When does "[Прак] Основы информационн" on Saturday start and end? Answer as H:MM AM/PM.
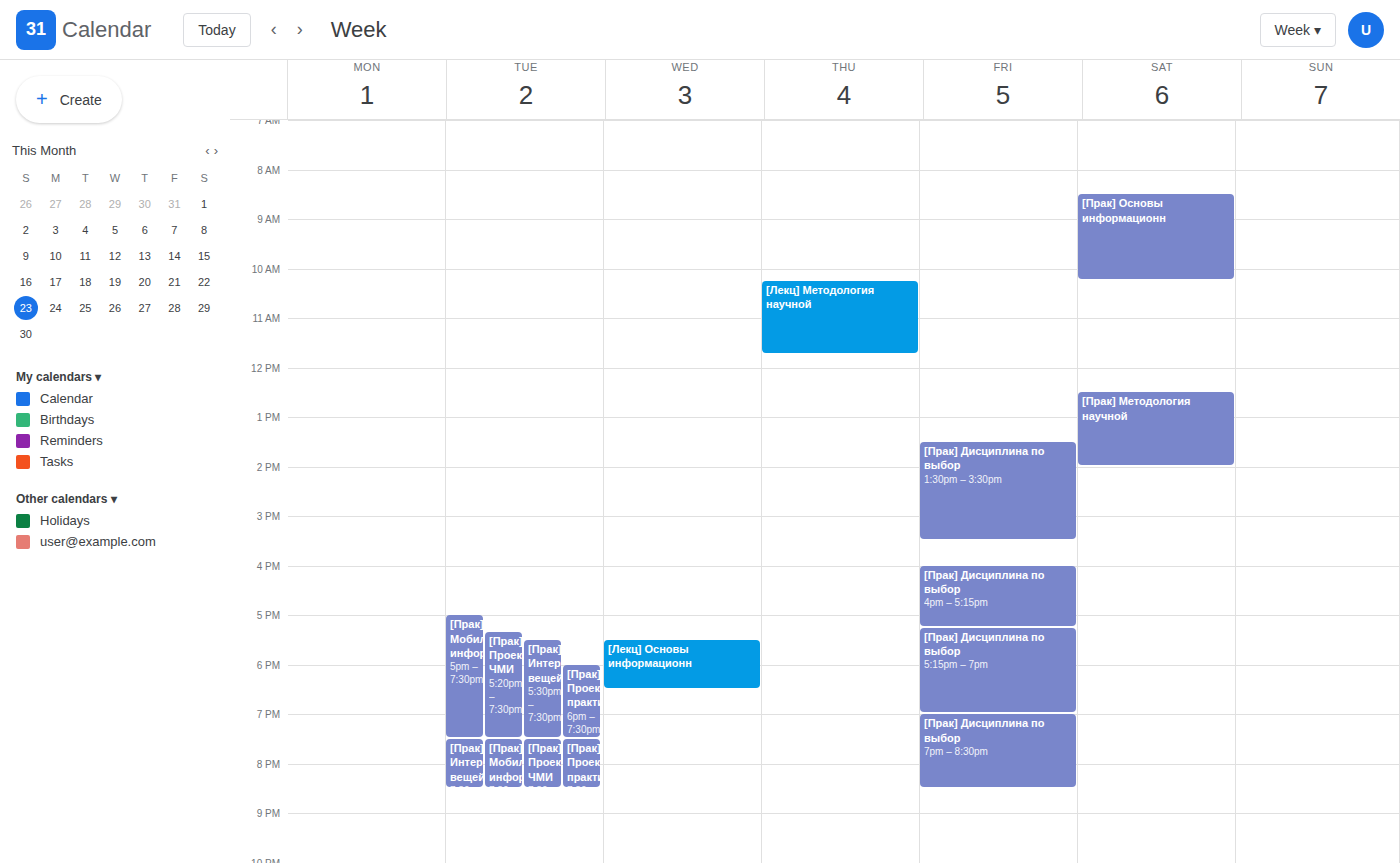
8:30 AM to 10:15 AM